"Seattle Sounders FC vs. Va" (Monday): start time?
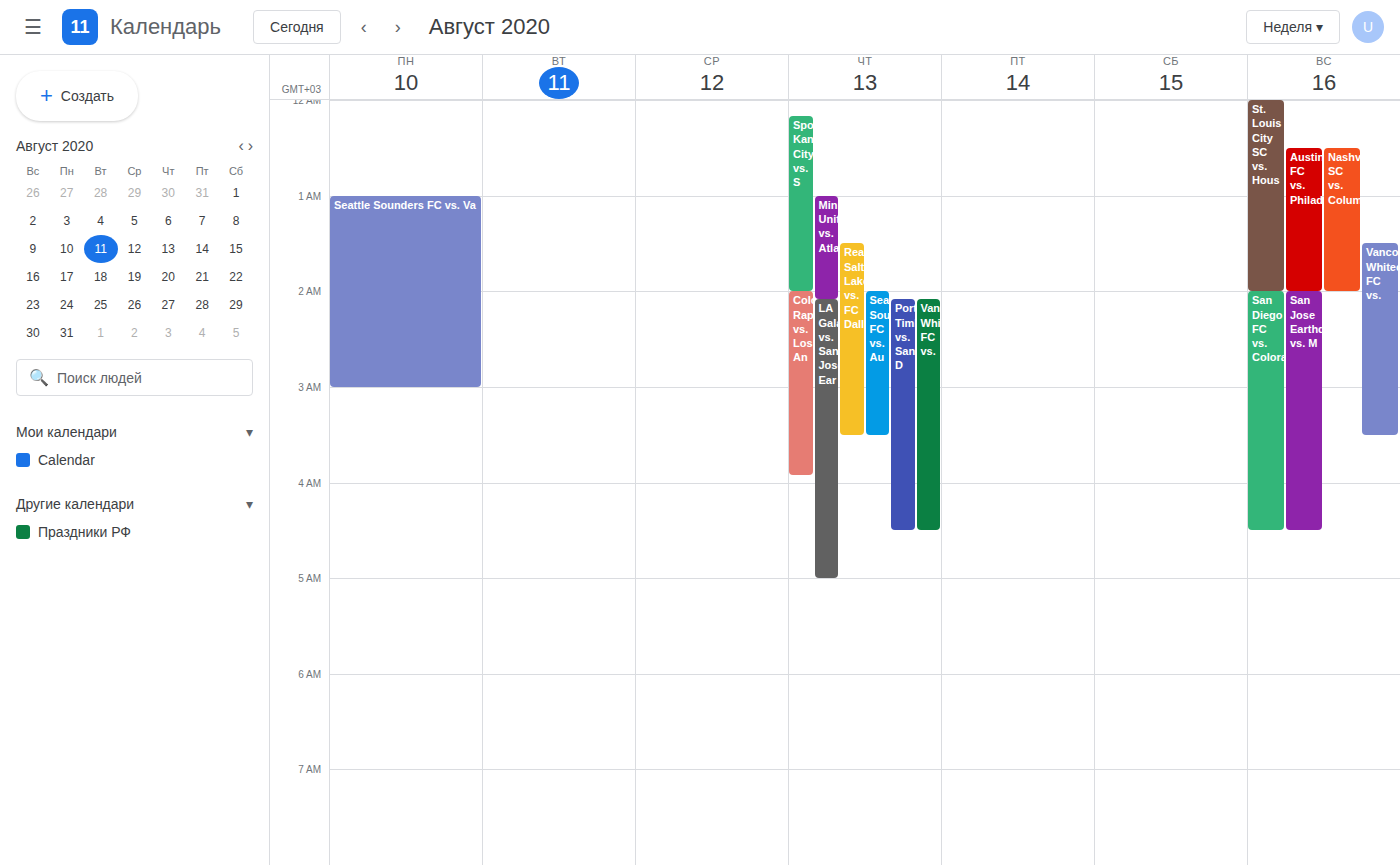
1:00 AM